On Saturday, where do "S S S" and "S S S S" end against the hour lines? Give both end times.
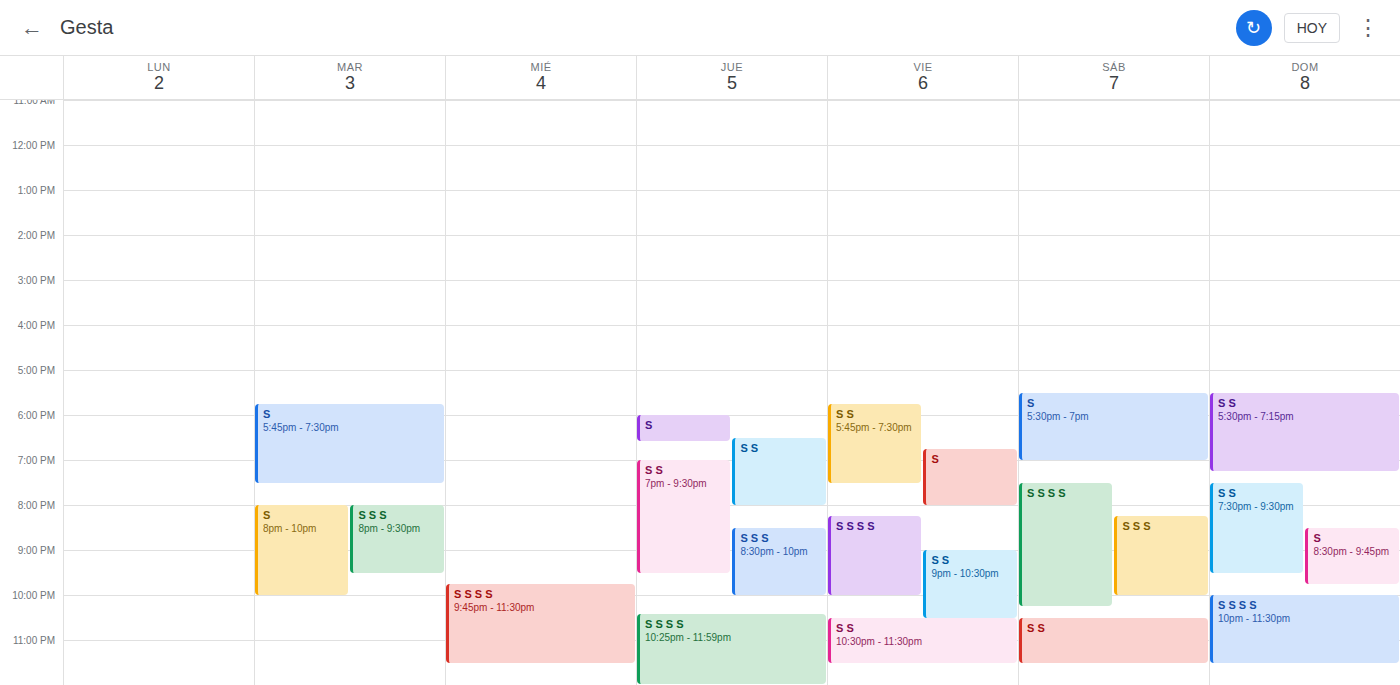
"S S S": 10:00 PM, exactly on the 10 PM line. "S S S S": 10:15 PM, neither: a quarter of the way from the 10 PM line to the 11 PM line.